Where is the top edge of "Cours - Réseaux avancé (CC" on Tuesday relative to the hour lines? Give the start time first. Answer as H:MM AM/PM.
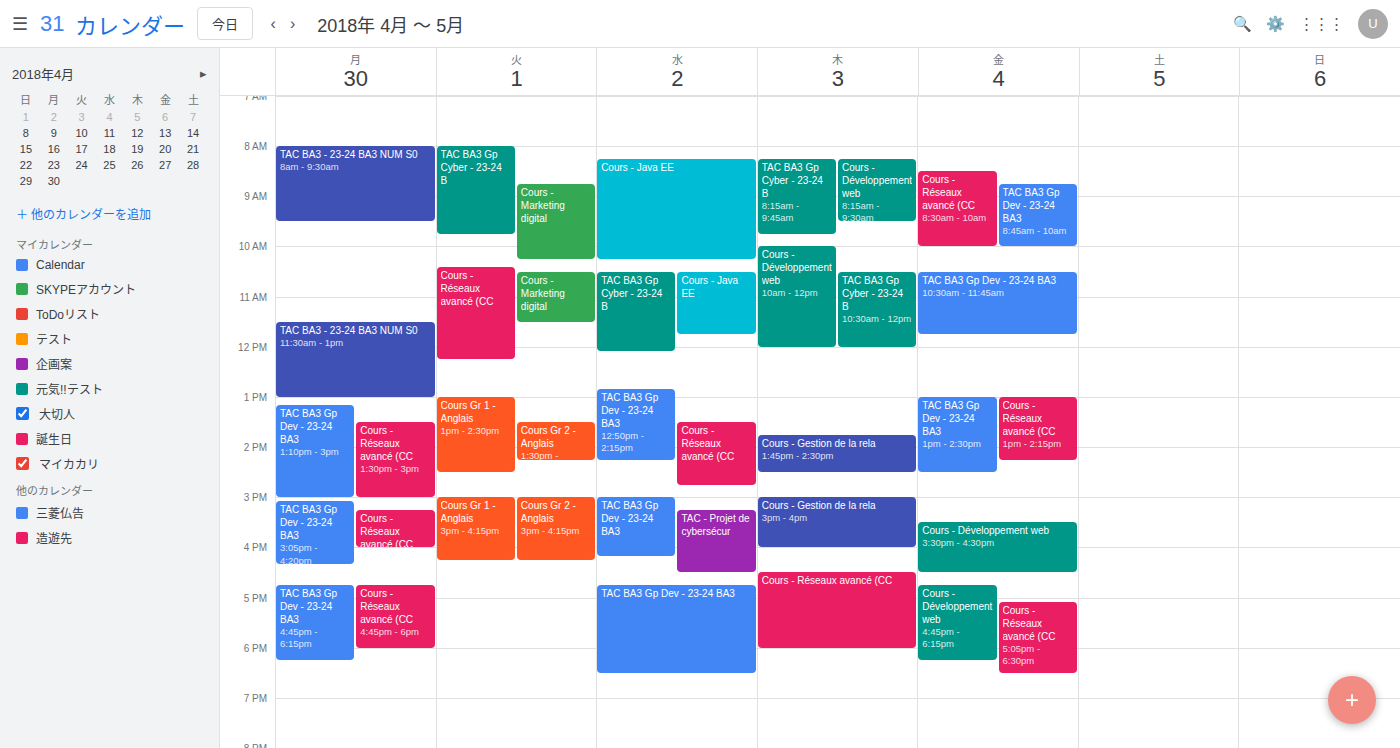
10:25 AM -- neither: 25 minutes below the 10 AM line and 35 minutes above the 11 AM line.